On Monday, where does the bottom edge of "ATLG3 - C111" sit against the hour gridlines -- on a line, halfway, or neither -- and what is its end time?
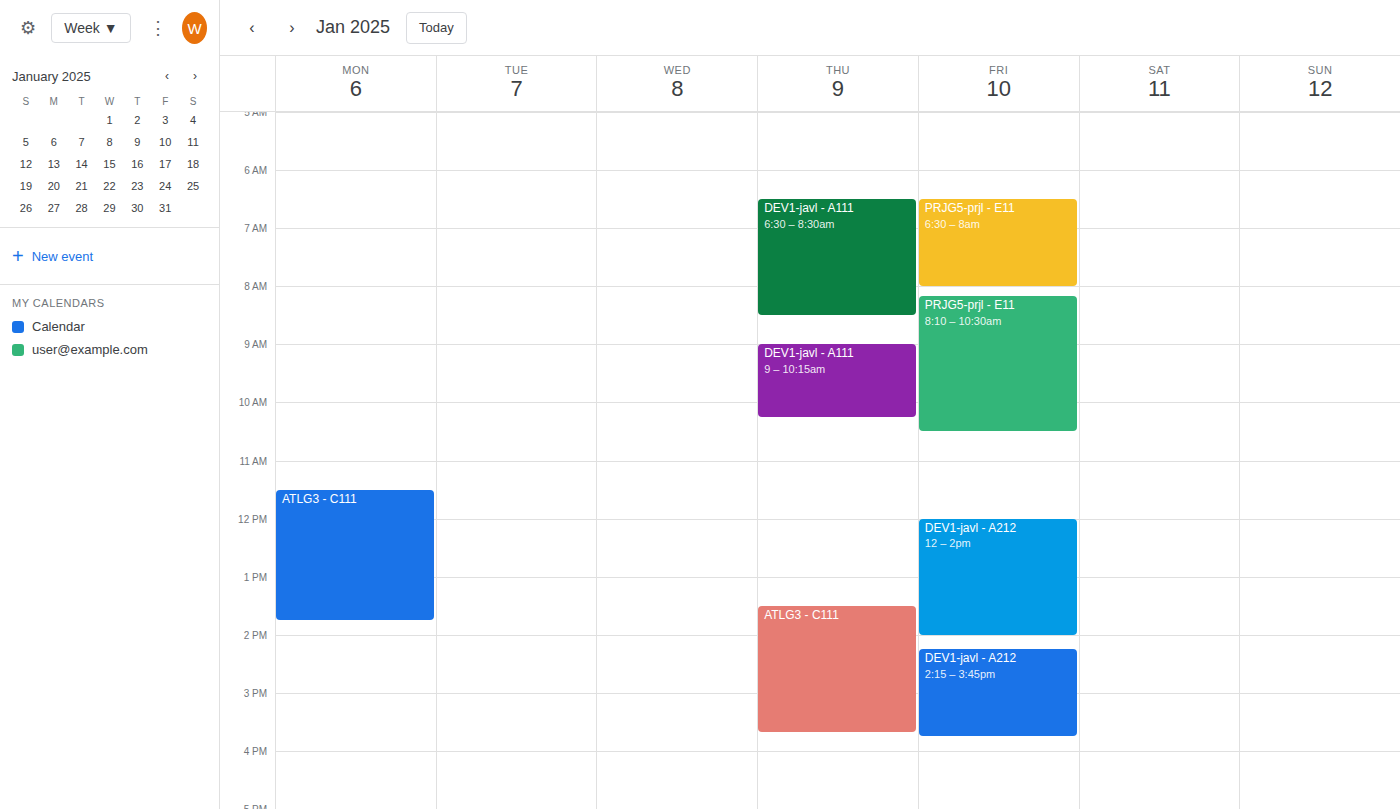
1:45 PM -- neither: three quarters of the way from the 1 PM line to the 2 PM line.